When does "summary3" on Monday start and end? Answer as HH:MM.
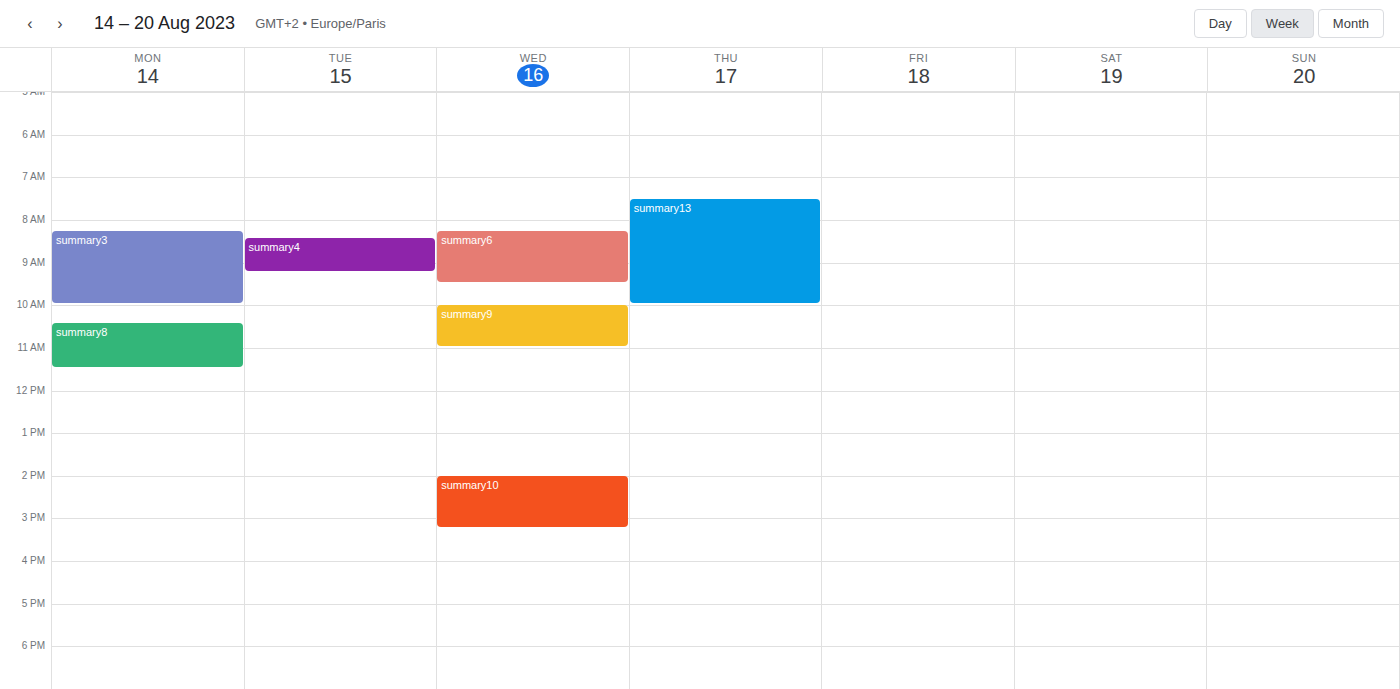
08:15 to 10:00